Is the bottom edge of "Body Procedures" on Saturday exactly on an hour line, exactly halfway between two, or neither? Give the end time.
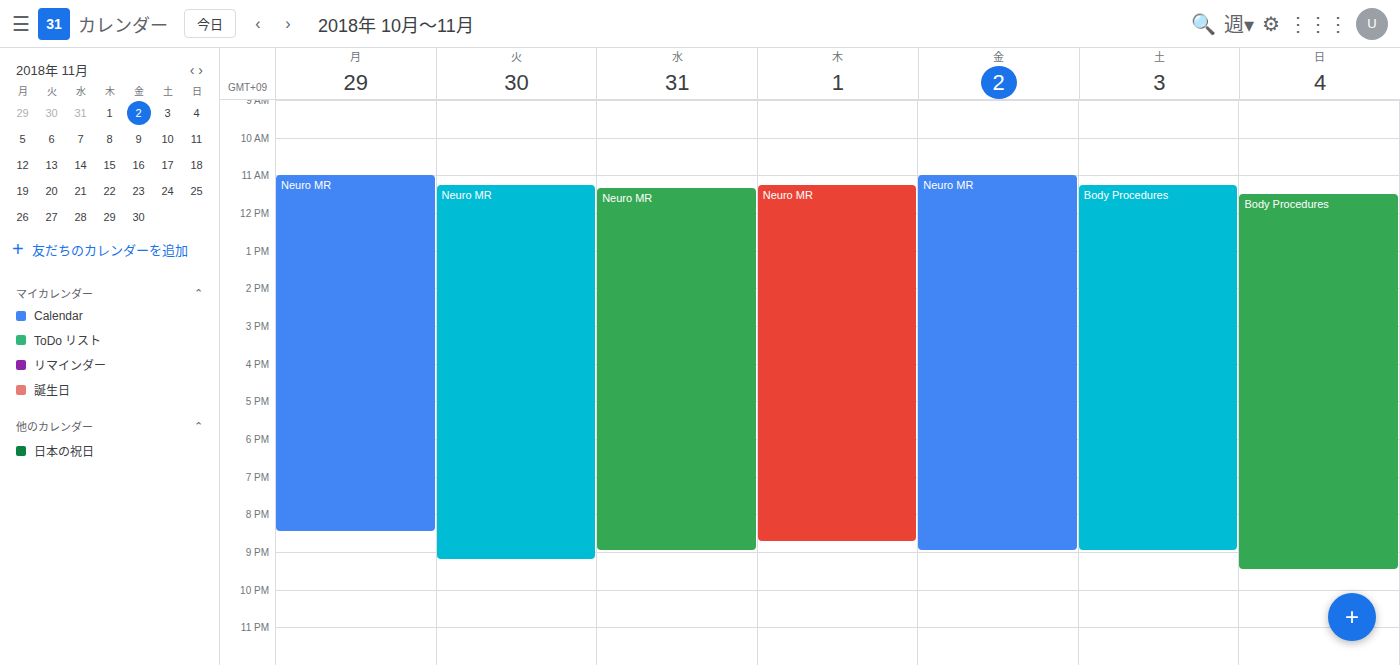
9:00 PM -- exactly on the 9 PM line.